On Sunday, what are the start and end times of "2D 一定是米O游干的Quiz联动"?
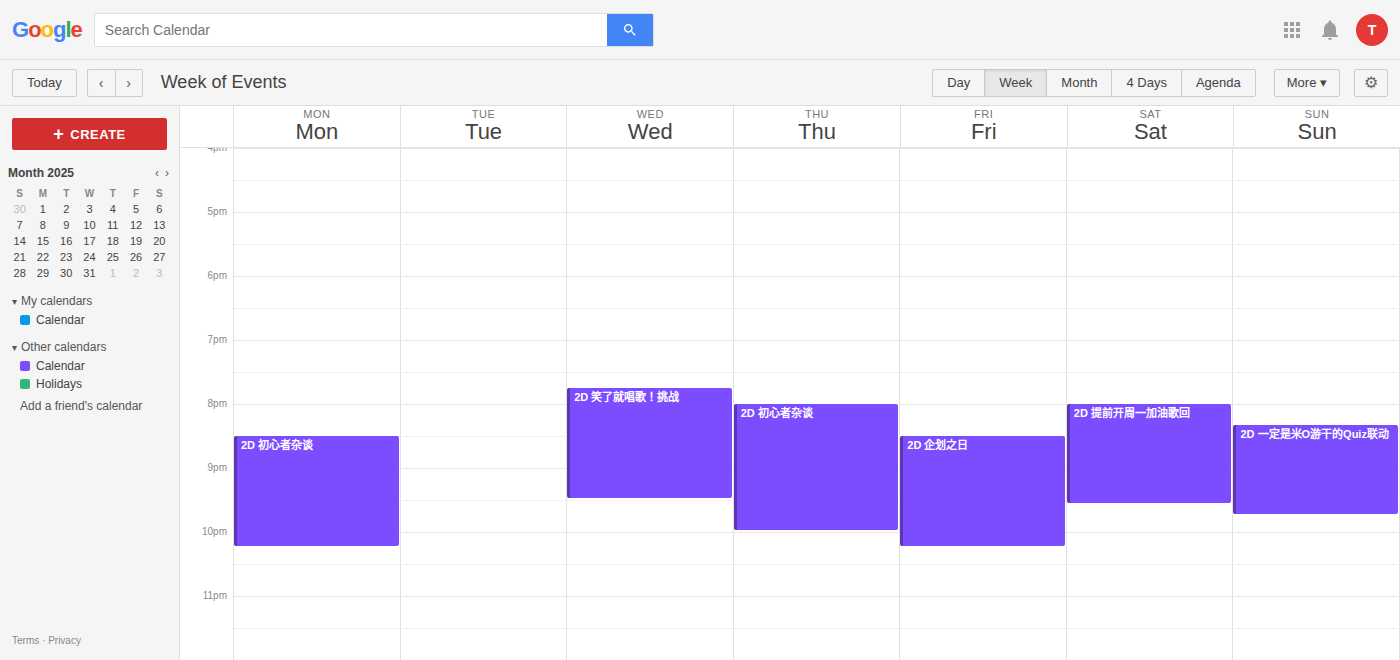
8:20 PM to 9:45 PM